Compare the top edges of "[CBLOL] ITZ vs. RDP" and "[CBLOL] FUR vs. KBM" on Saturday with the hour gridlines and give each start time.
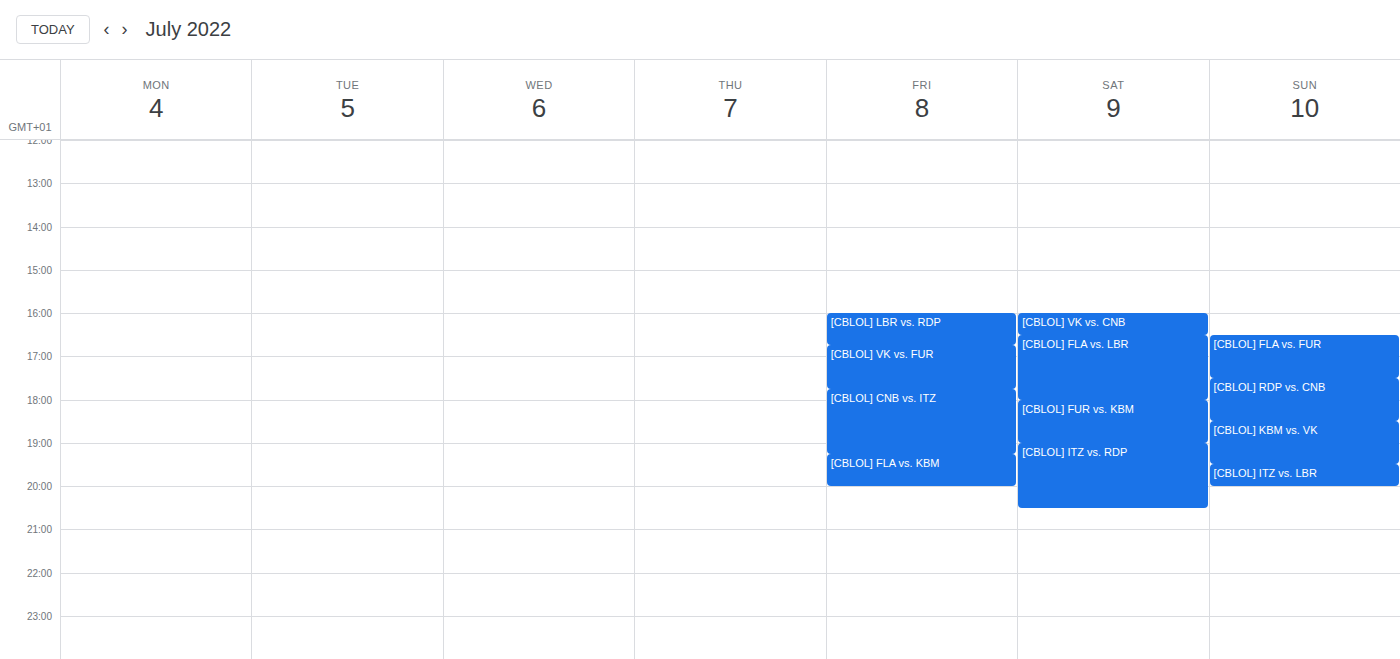
"[CBLOL] ITZ vs. RDP": 7:00 PM, exactly on the 7 PM line. "[CBLOL] FUR vs. KBM": 6:00 PM, exactly on the 6 PM line.